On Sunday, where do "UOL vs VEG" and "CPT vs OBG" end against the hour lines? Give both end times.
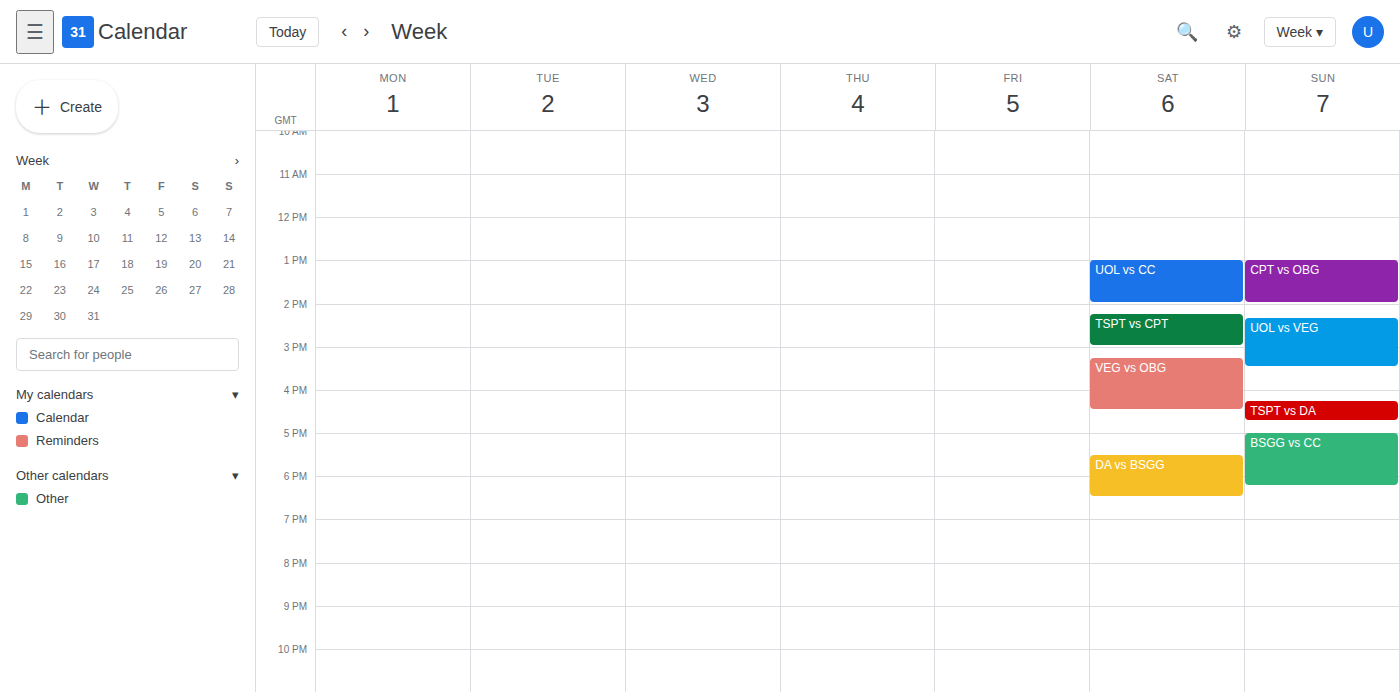
"UOL vs VEG": 3:30 PM, halfway between the 3 PM and 4 PM lines. "CPT vs OBG": 2:00 PM, exactly on the 2 PM line.